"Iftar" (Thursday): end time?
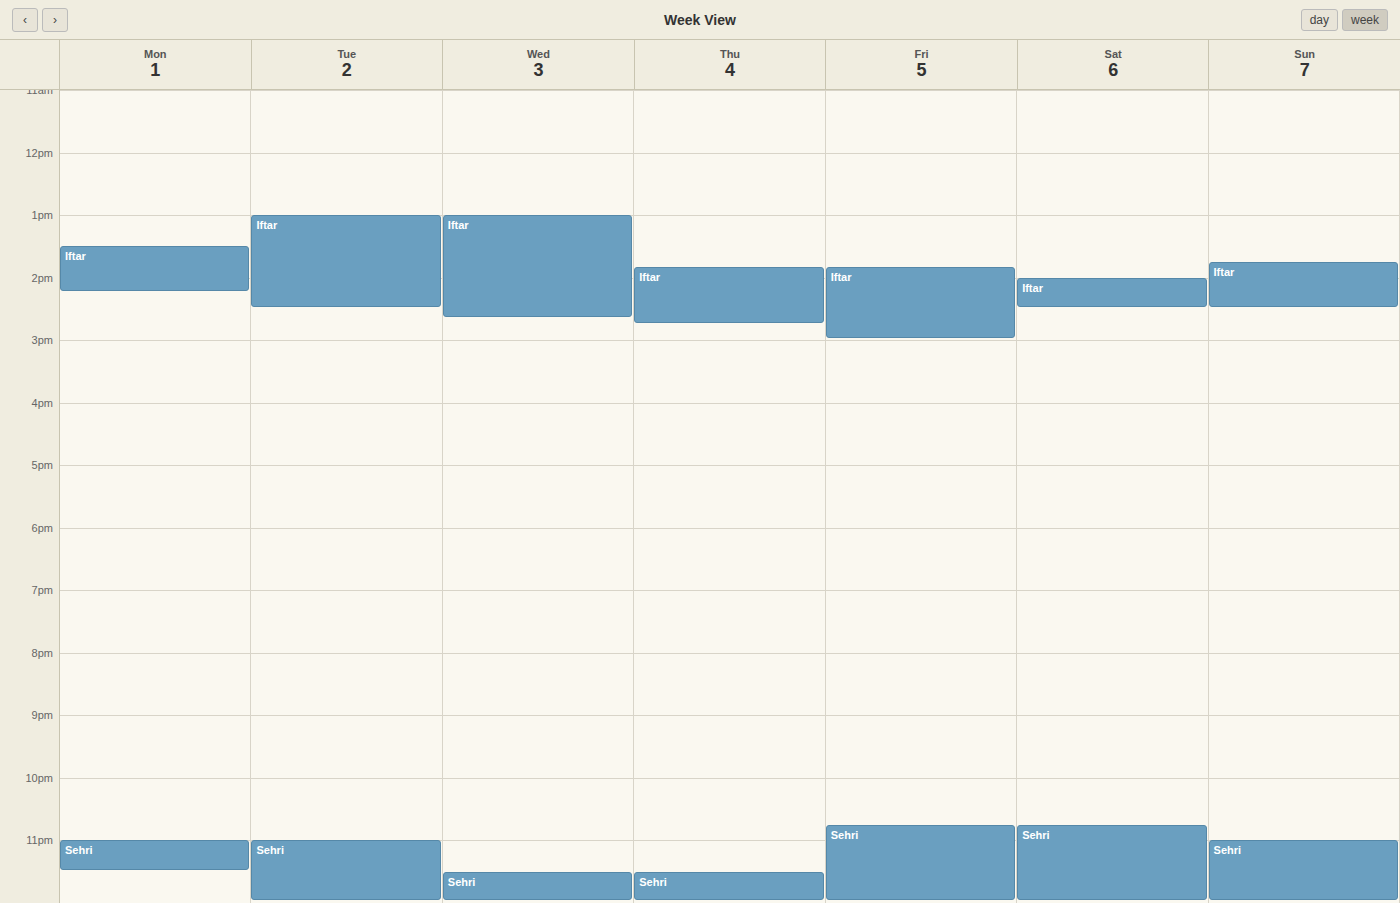
2:45 PM